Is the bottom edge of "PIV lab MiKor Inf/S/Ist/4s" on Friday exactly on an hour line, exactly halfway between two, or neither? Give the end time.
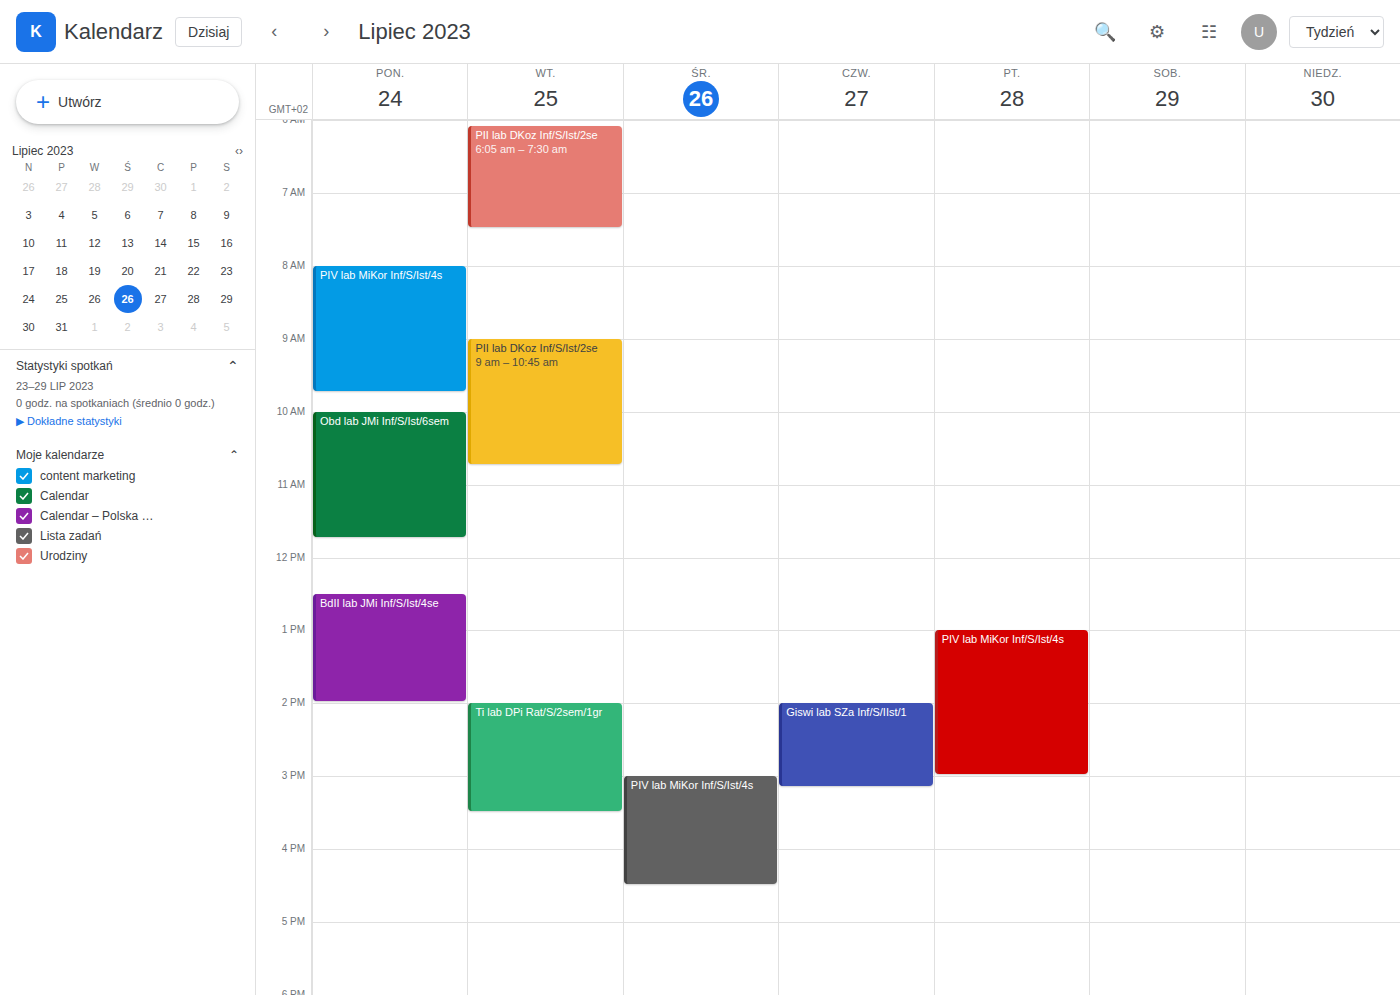
15:00 -- exactly on the 15:00 line.